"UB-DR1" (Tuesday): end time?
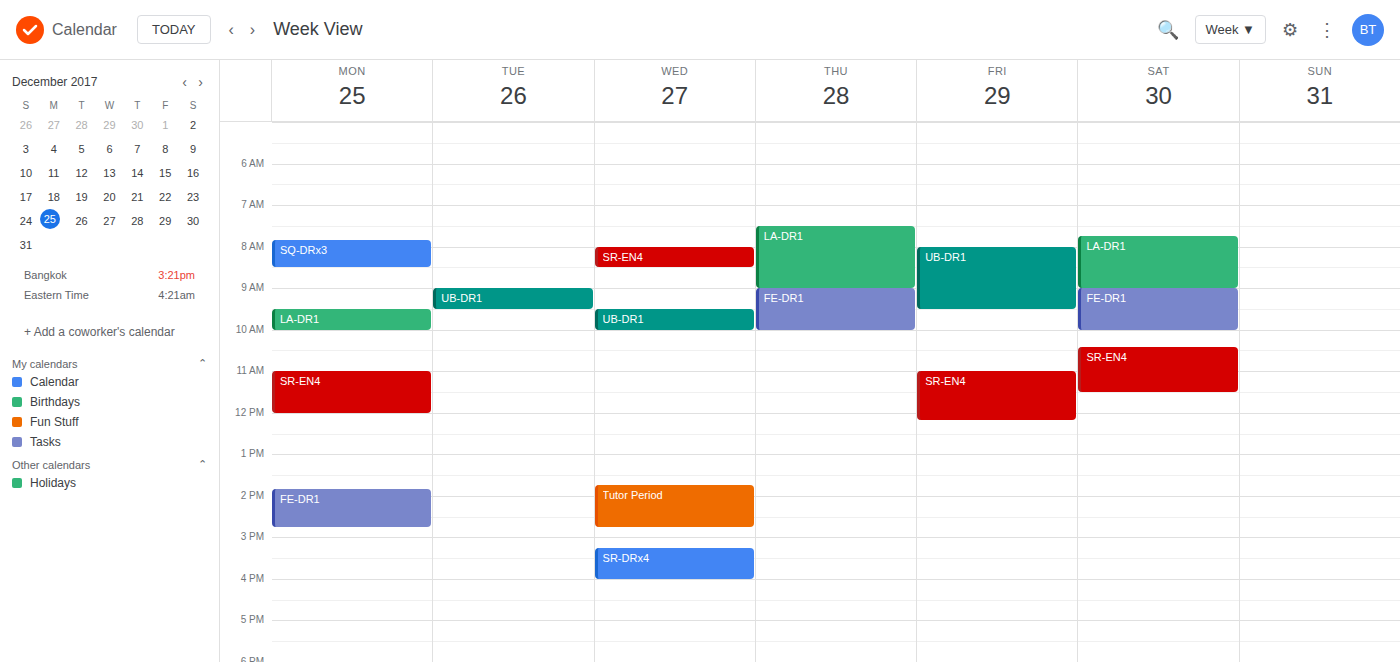
9:30 AM